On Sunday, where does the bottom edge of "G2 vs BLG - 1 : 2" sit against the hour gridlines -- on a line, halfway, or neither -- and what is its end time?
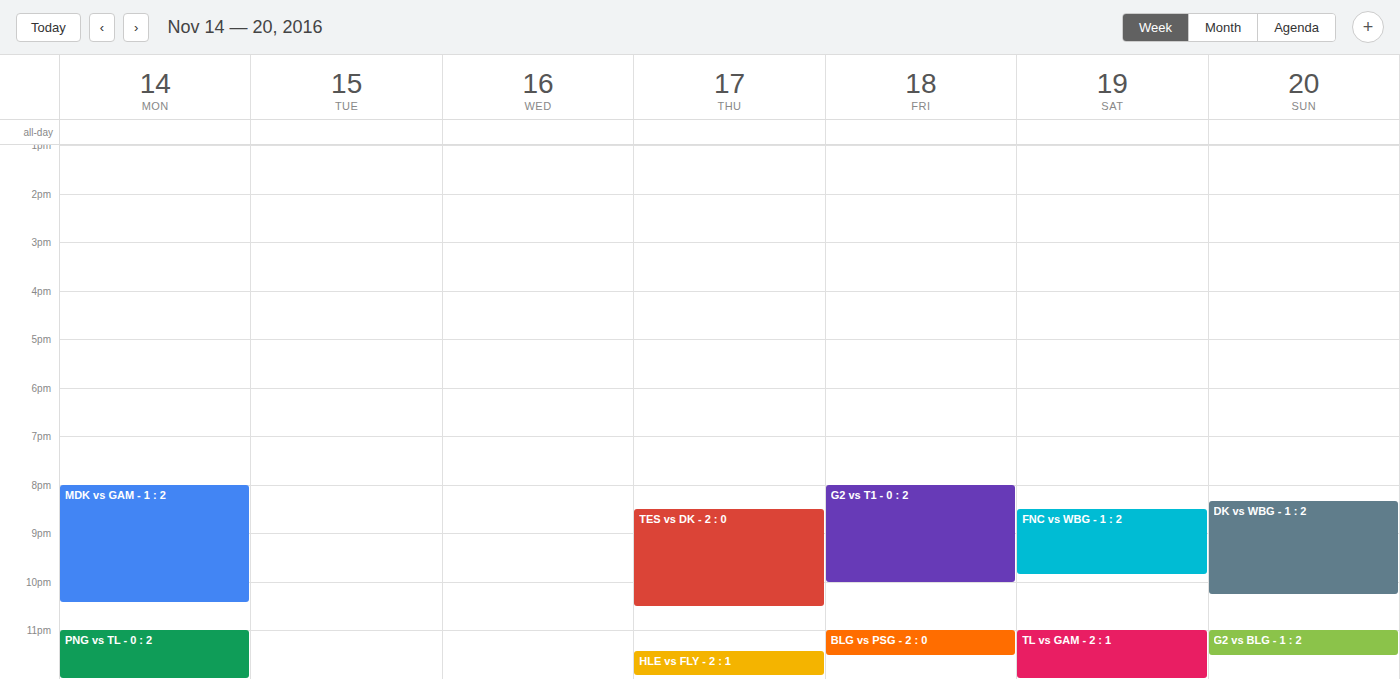
11:30 PM -- halfway between the 11 PM and 12 AM lines.